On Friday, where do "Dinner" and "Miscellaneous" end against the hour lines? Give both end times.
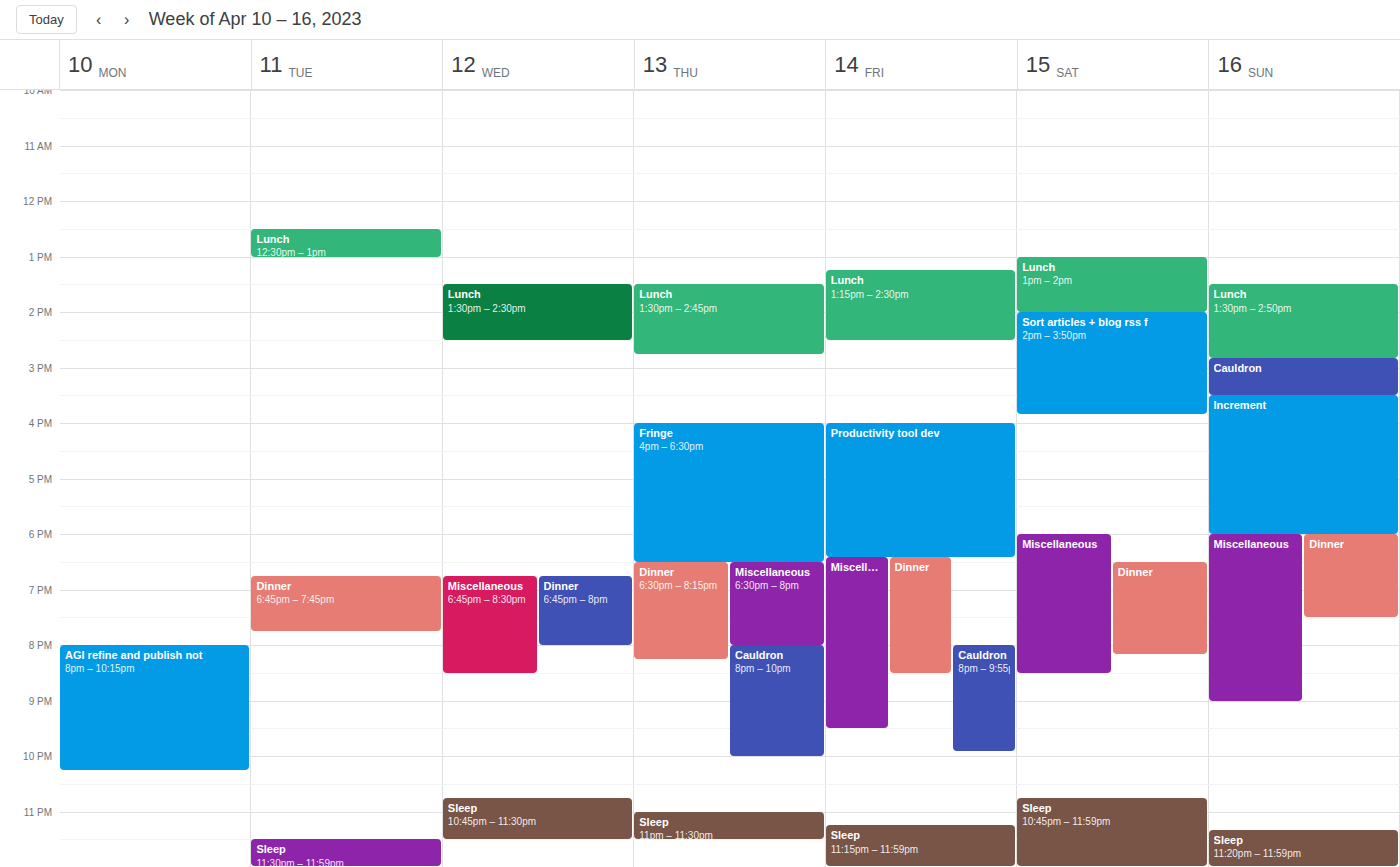
"Dinner": 8:30 PM, halfway between the 8 PM and 9 PM lines. "Miscellaneous": 9:30 PM, halfway between the 9 PM and 10 PM lines.